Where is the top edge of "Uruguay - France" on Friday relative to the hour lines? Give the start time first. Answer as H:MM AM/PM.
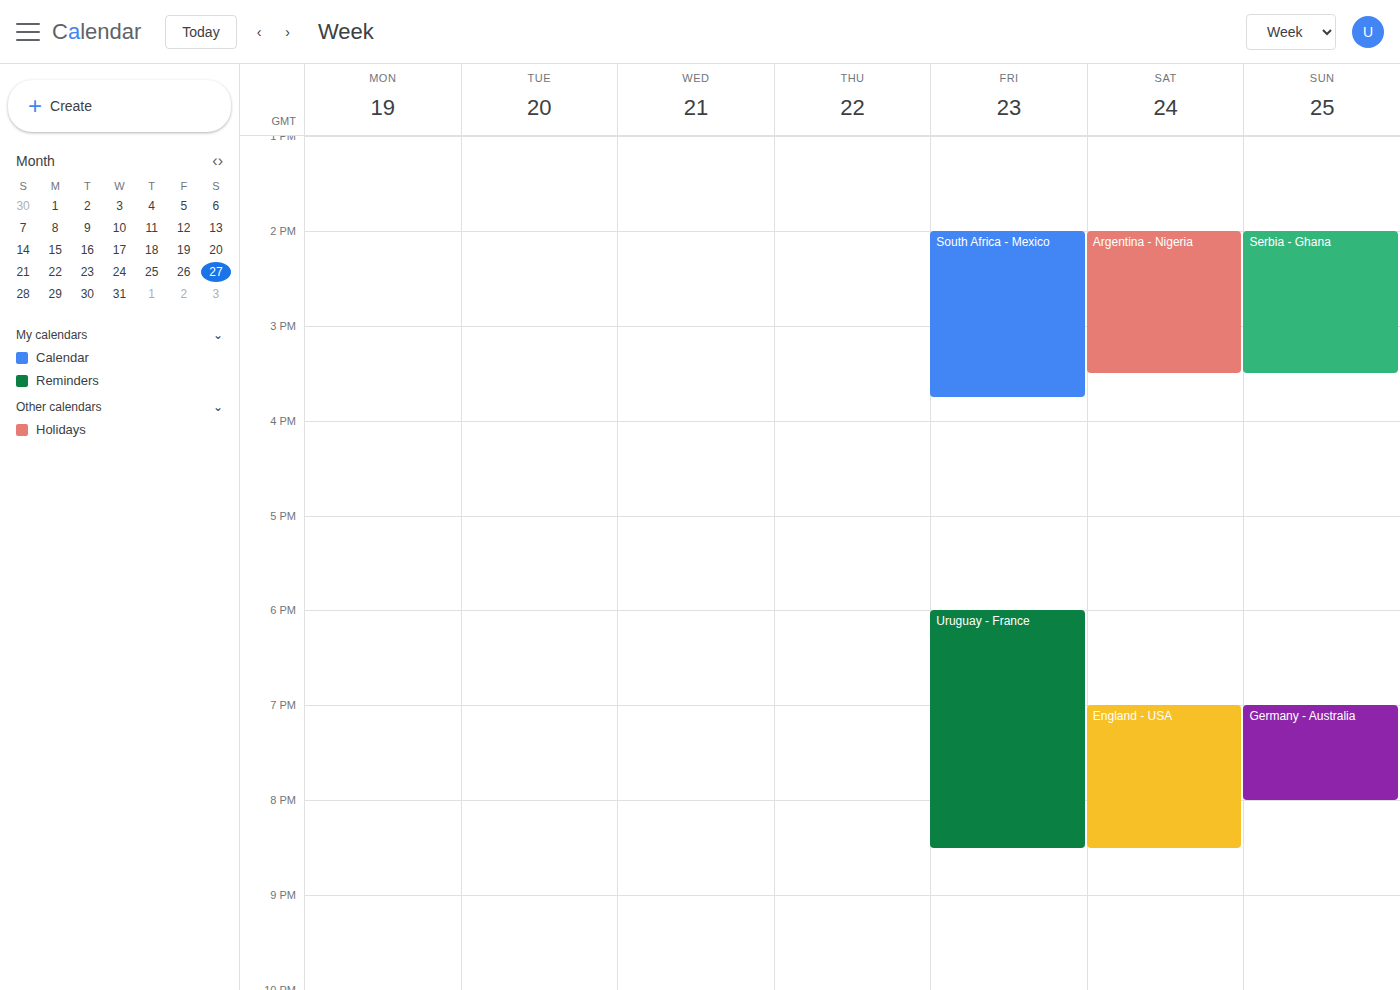
6:00 PM -- exactly on the 6 PM line.